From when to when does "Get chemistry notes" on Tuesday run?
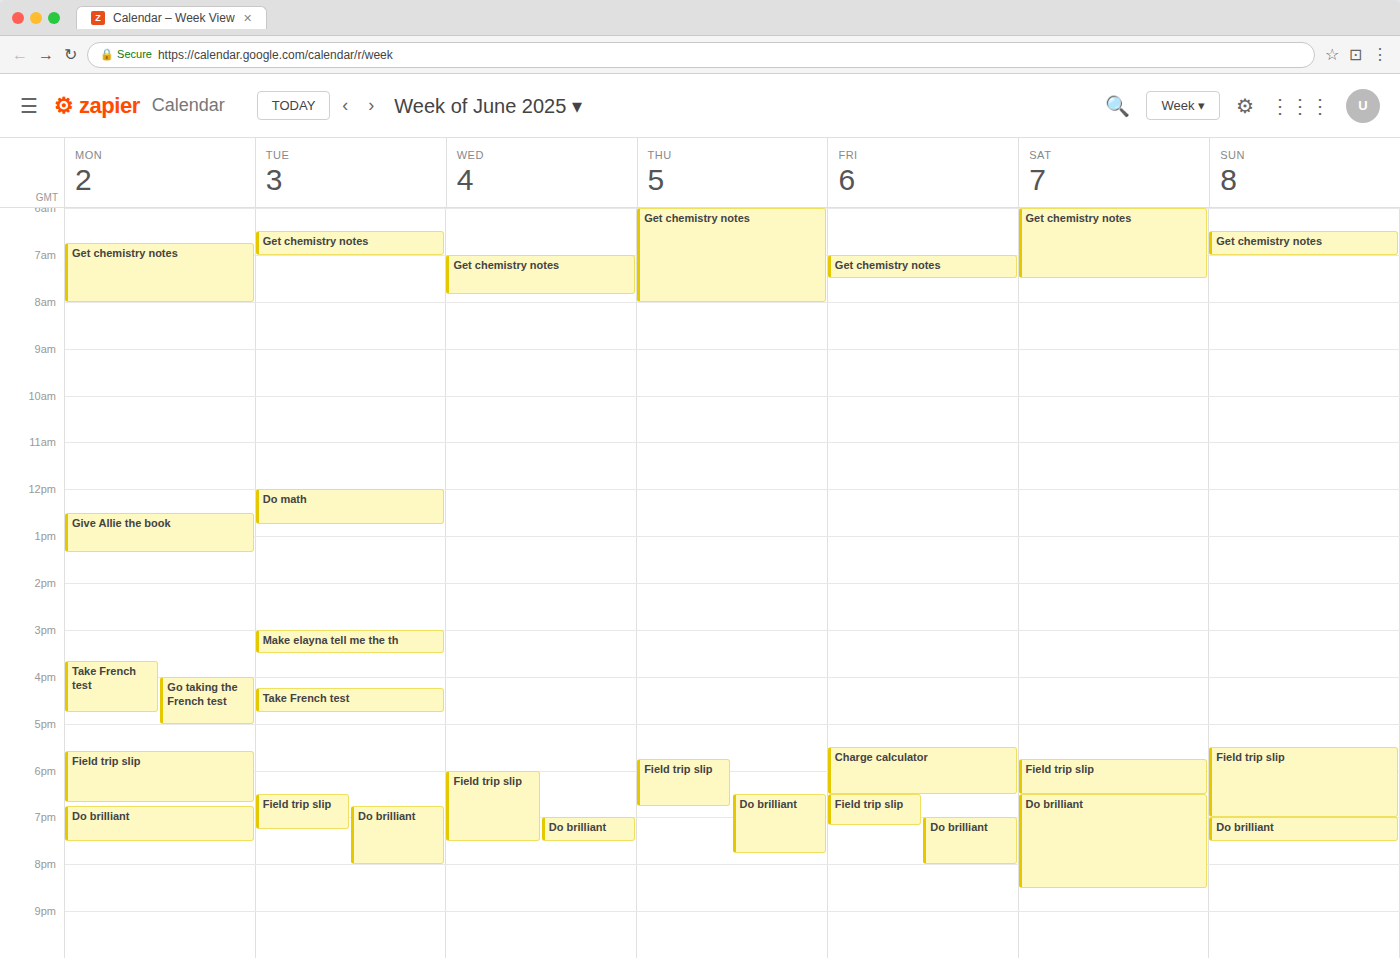
6:30 AM to 7:00 AM